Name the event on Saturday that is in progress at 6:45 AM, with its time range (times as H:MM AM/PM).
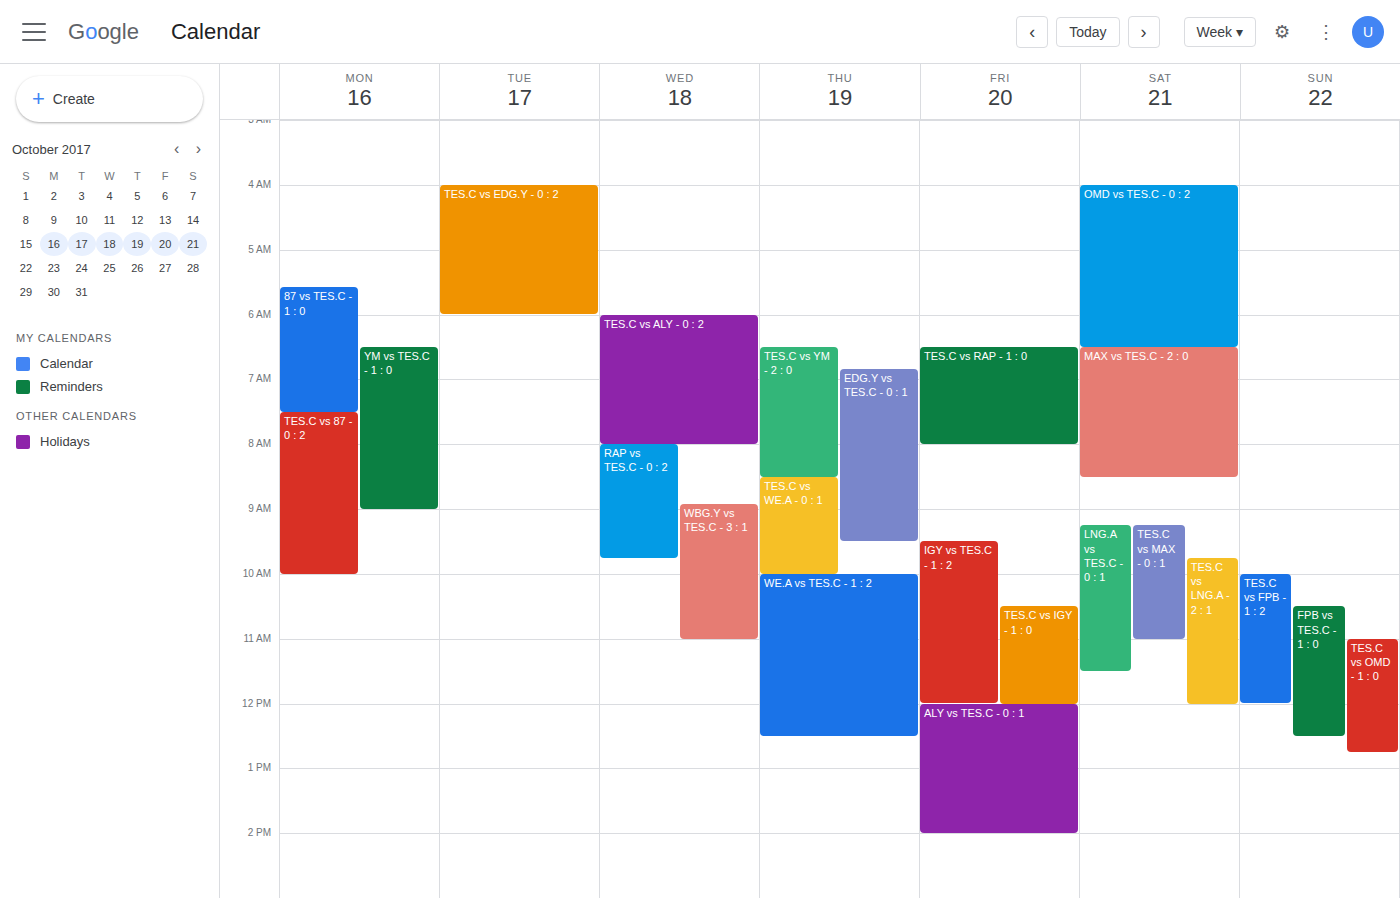
"MAX vs TES.C - 2 : 0", 6:30 AM to 8:30 AM